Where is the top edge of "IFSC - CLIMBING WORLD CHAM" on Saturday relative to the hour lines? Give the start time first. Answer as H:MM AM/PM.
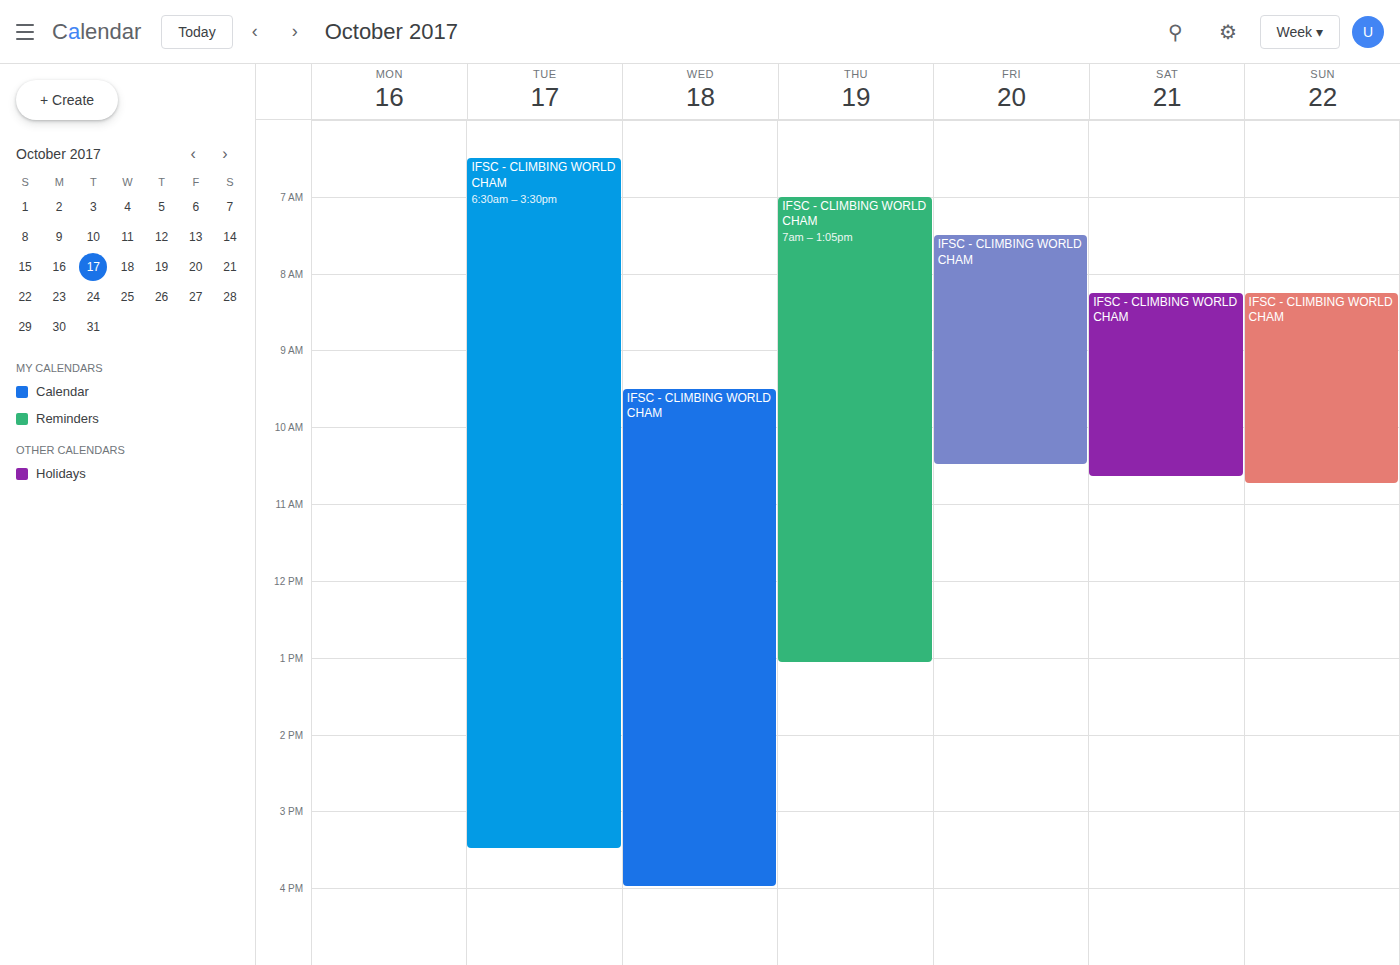
8:15 AM -- neither: a quarter of the way from the 8 AM line to the 9 AM line.